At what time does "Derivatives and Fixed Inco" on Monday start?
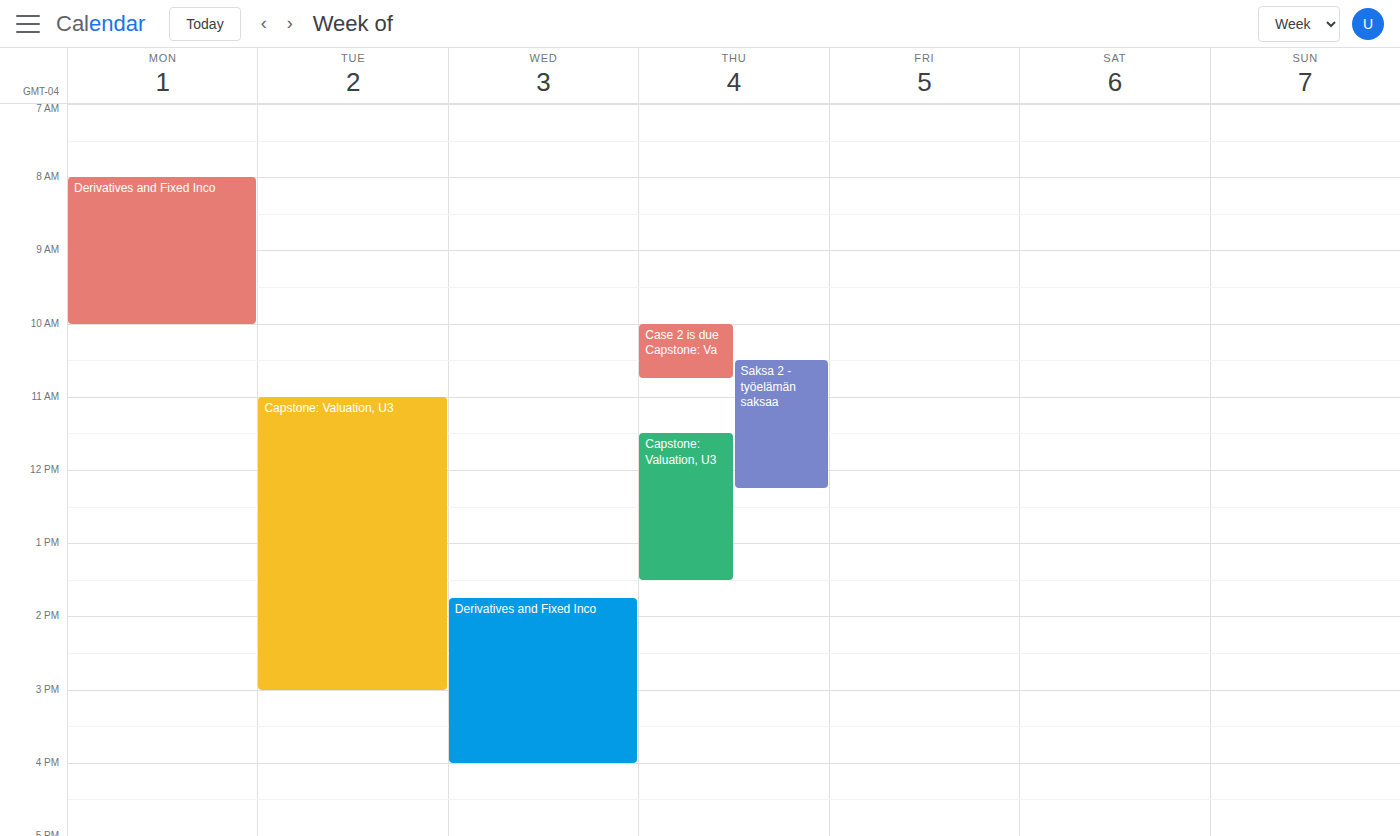
08:00